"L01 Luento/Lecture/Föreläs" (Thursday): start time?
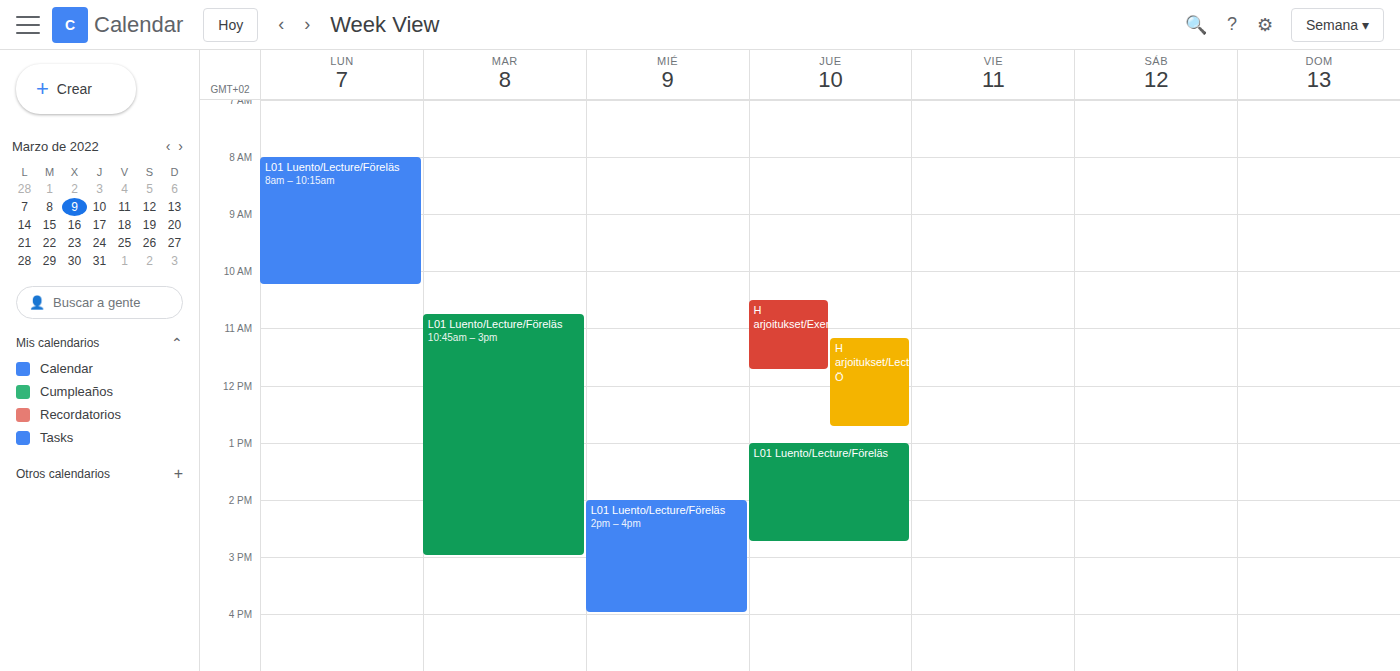
1:00 PM